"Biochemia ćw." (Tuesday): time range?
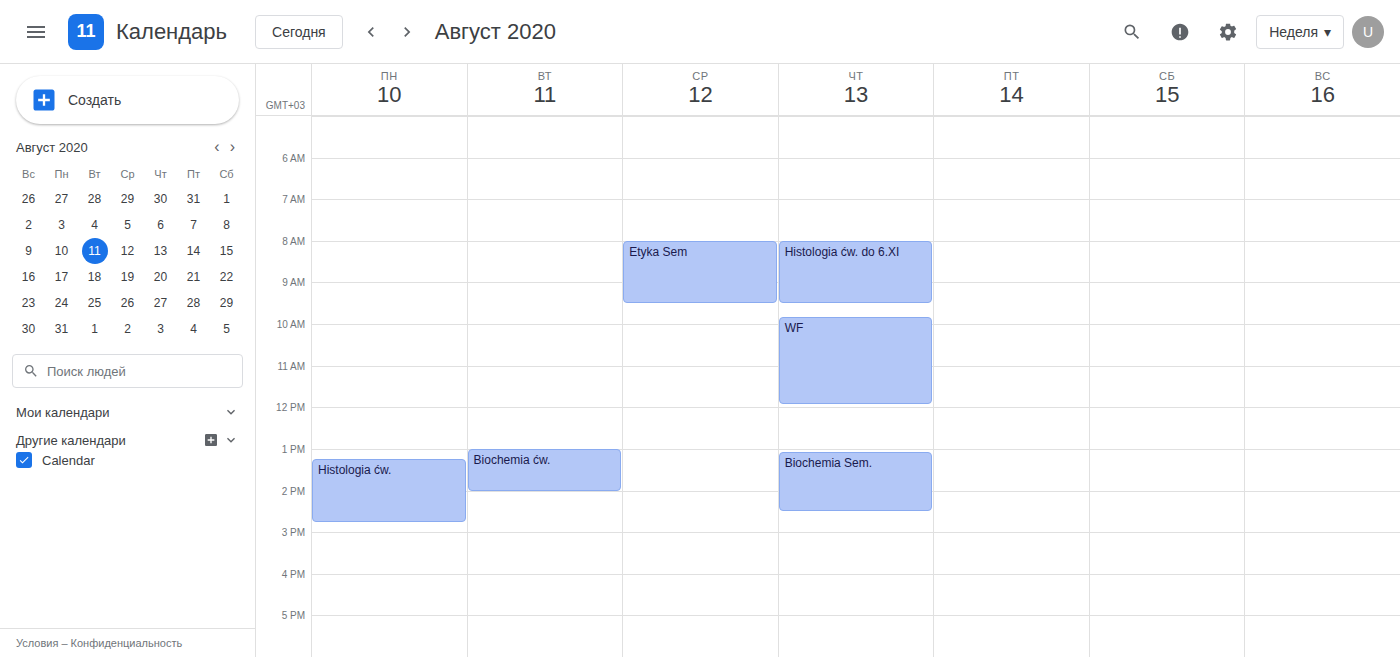
1:00 PM to 2:00 PM